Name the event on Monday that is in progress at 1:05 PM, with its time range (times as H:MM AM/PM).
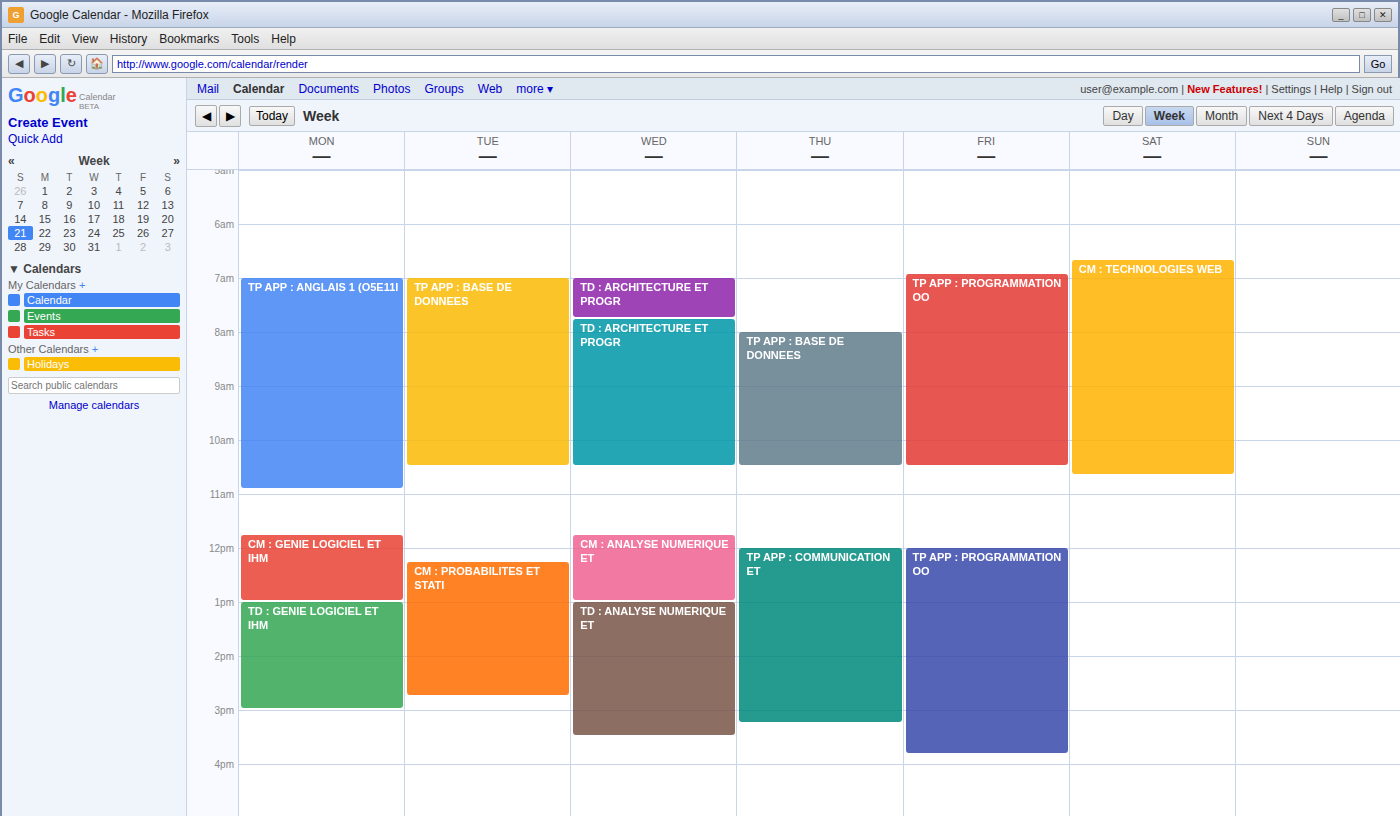
"TD : GENIE LOGICIEL ET IHM", 1:00 PM to 3:00 PM